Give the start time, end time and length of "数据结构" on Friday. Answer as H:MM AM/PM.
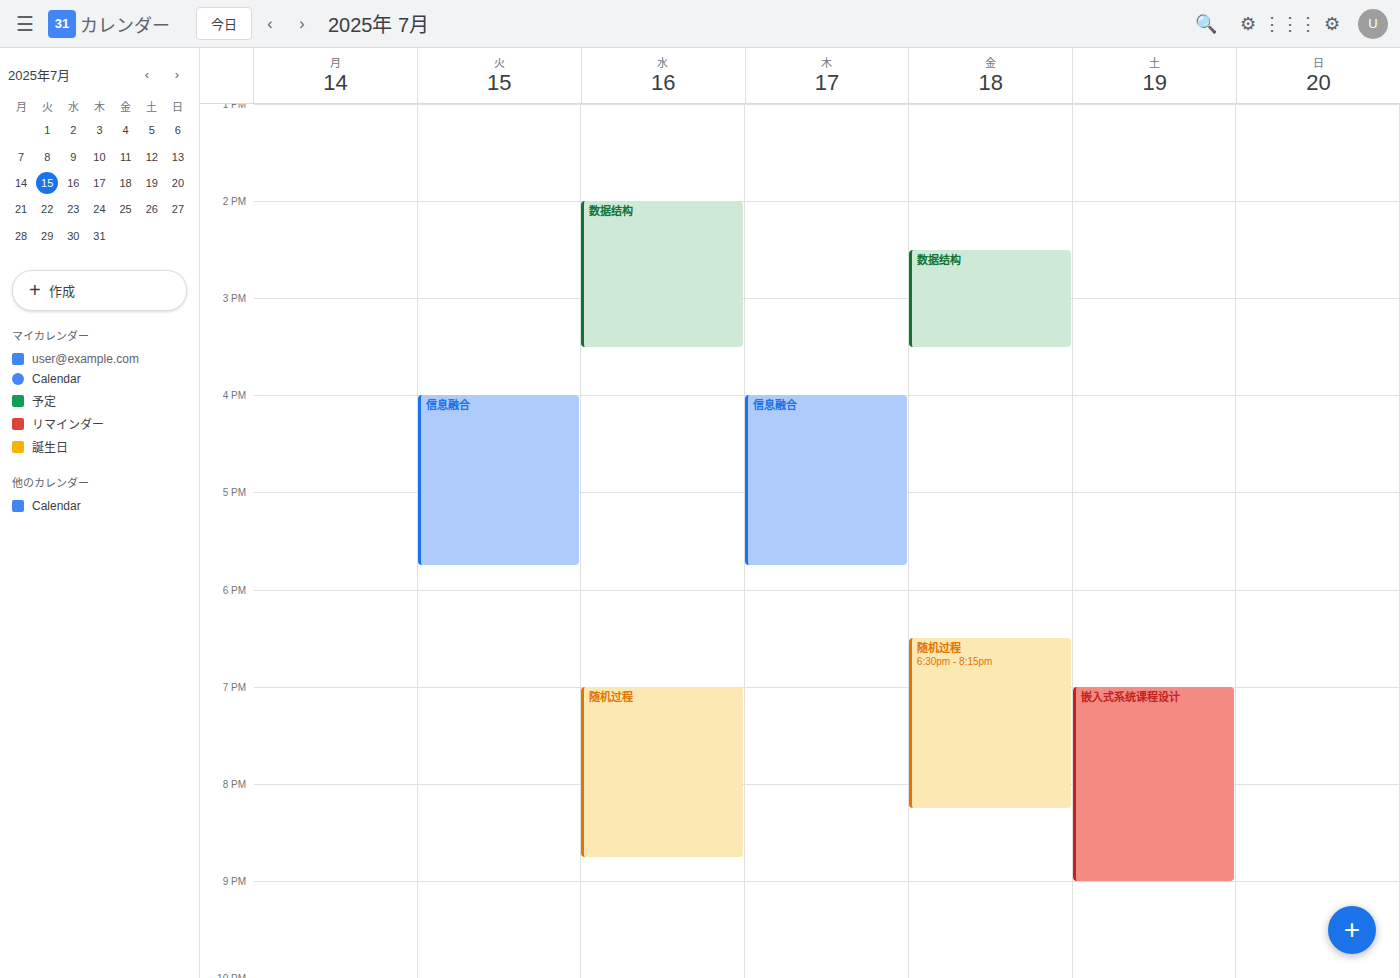
2:30 PM to 3:30 PM, 1 hour